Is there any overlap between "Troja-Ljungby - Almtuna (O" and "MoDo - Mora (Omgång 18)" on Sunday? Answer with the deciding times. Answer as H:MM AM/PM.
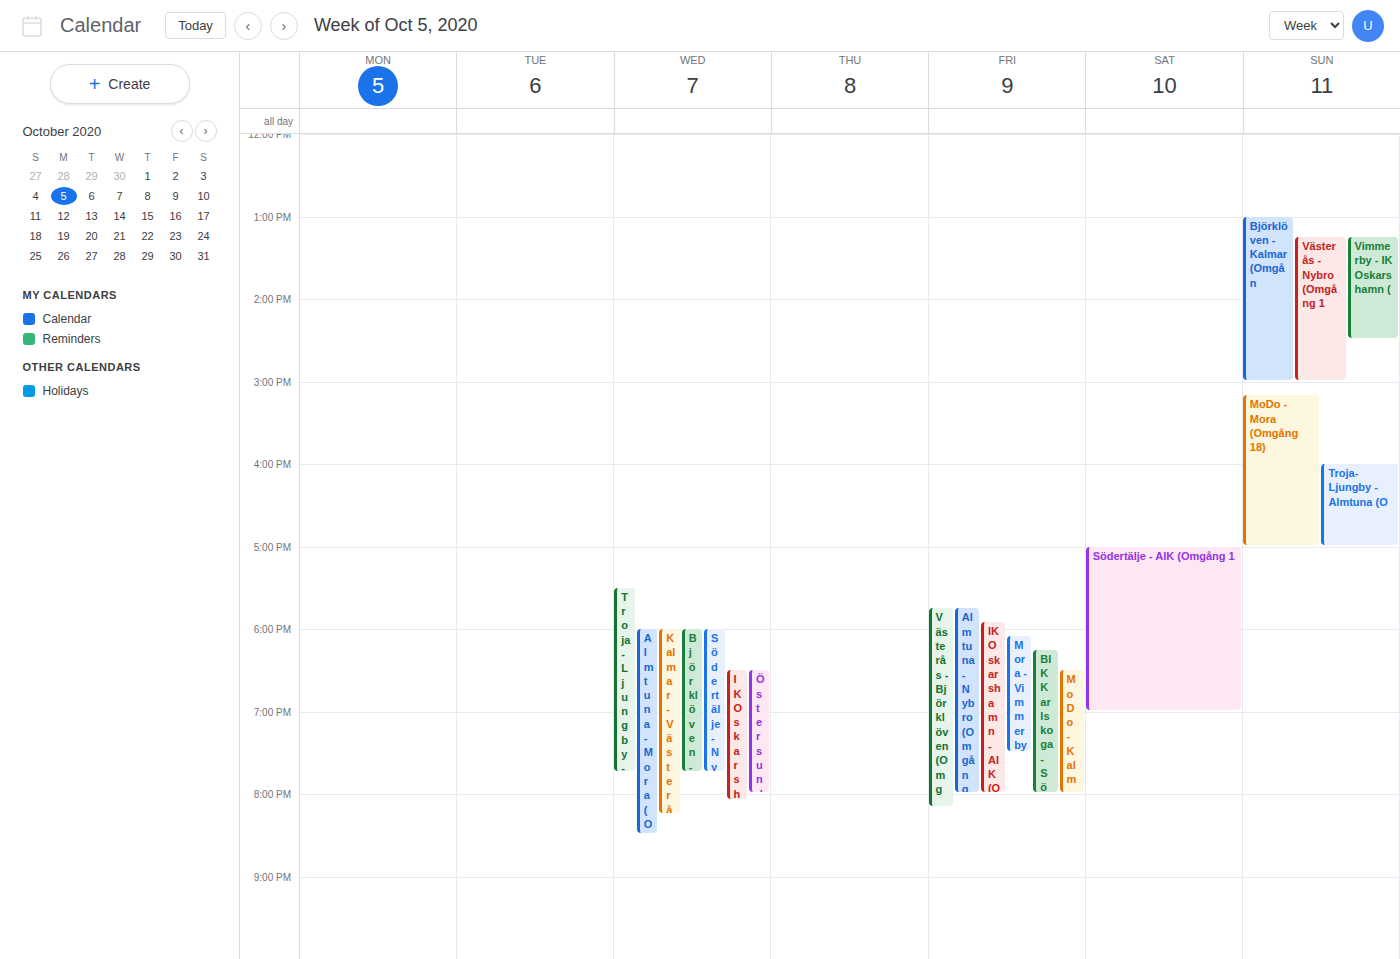
"Troja-Ljungby - Almtuna (O" starts at 4:00 PM, before "MoDo - Mora (Omgång 18)" ends at 5:00 PM -- they overlap.